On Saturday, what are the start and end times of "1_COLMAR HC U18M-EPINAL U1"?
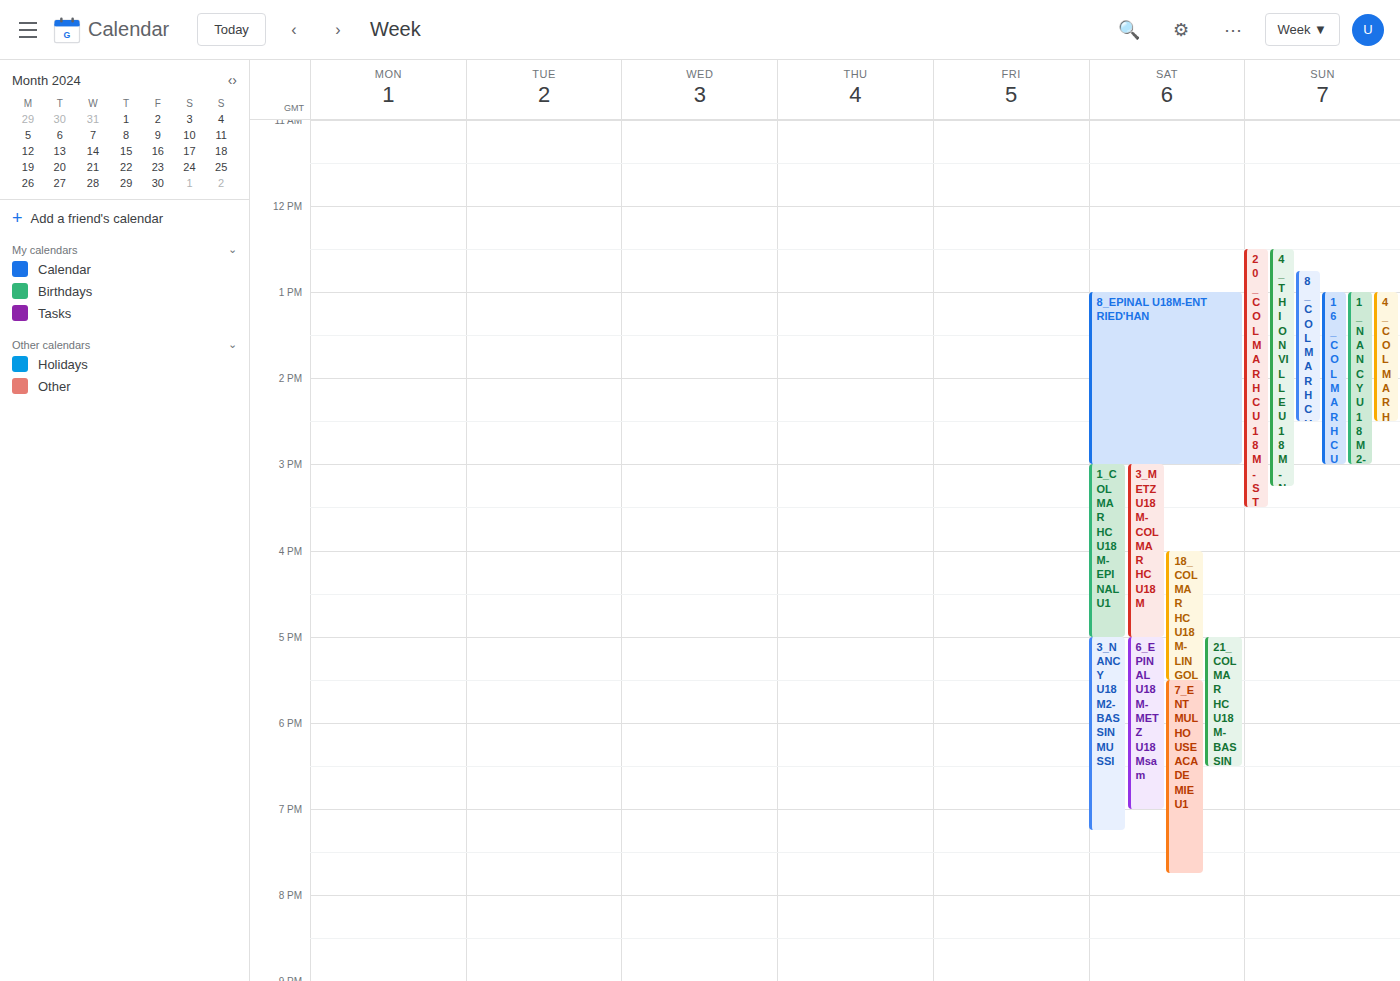
3:00 PM to 5:00 PM